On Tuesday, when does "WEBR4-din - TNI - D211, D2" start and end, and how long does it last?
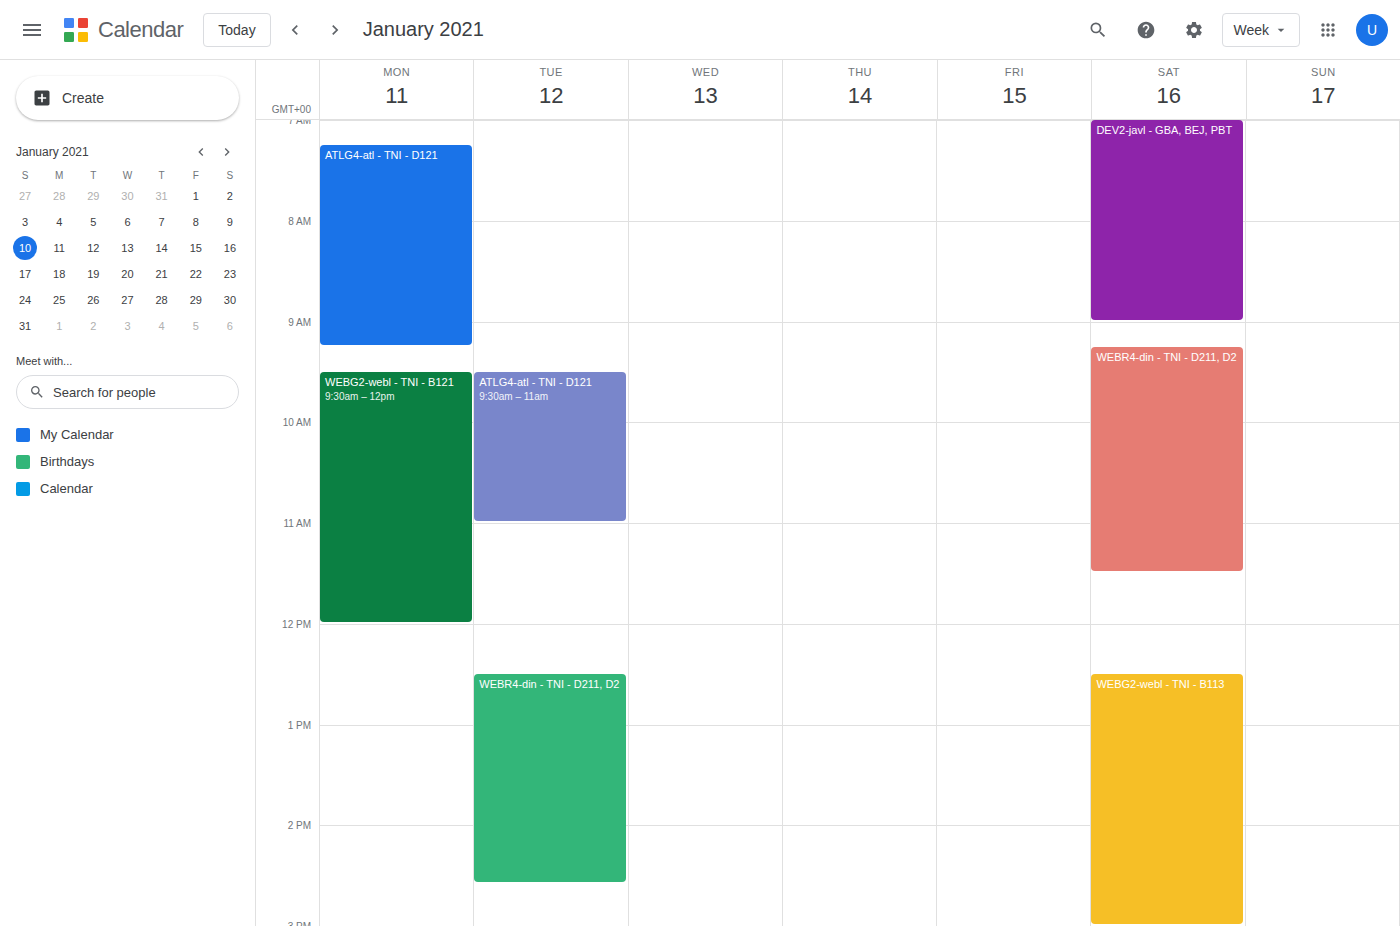
12:30 PM to 2:35 PM, 2 hours 5 minutes